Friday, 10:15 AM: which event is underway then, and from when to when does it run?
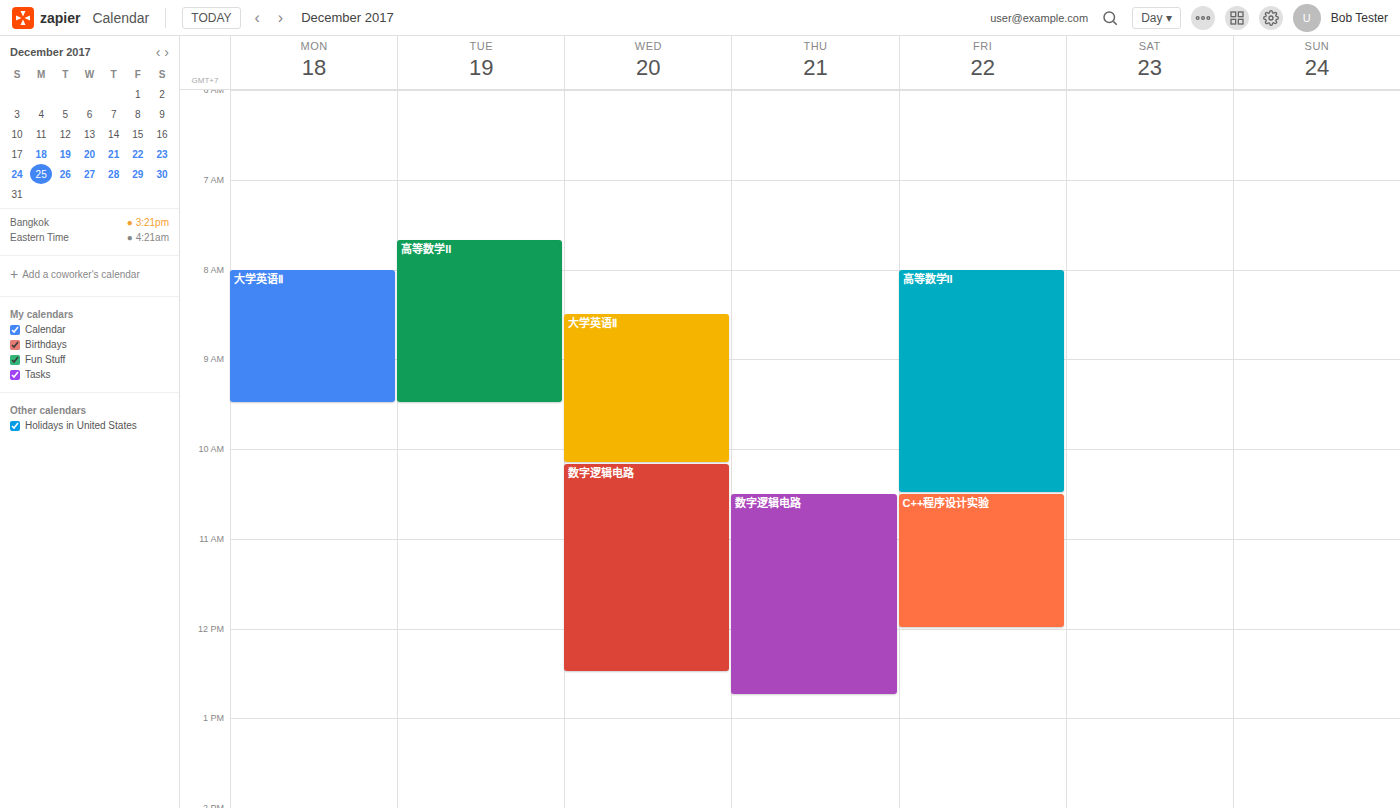
"高等数学II", 8:00 AM to 10:30 AM